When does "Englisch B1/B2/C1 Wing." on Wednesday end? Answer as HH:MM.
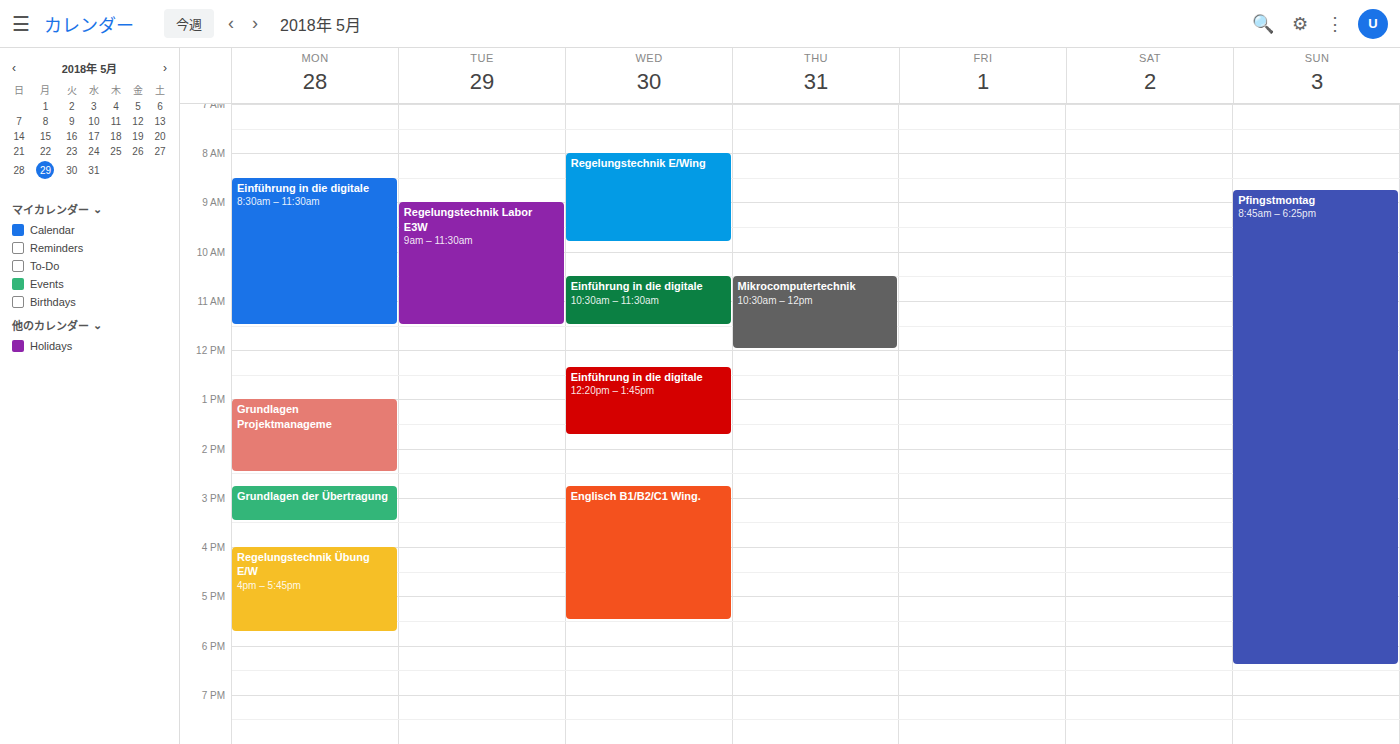
17:30